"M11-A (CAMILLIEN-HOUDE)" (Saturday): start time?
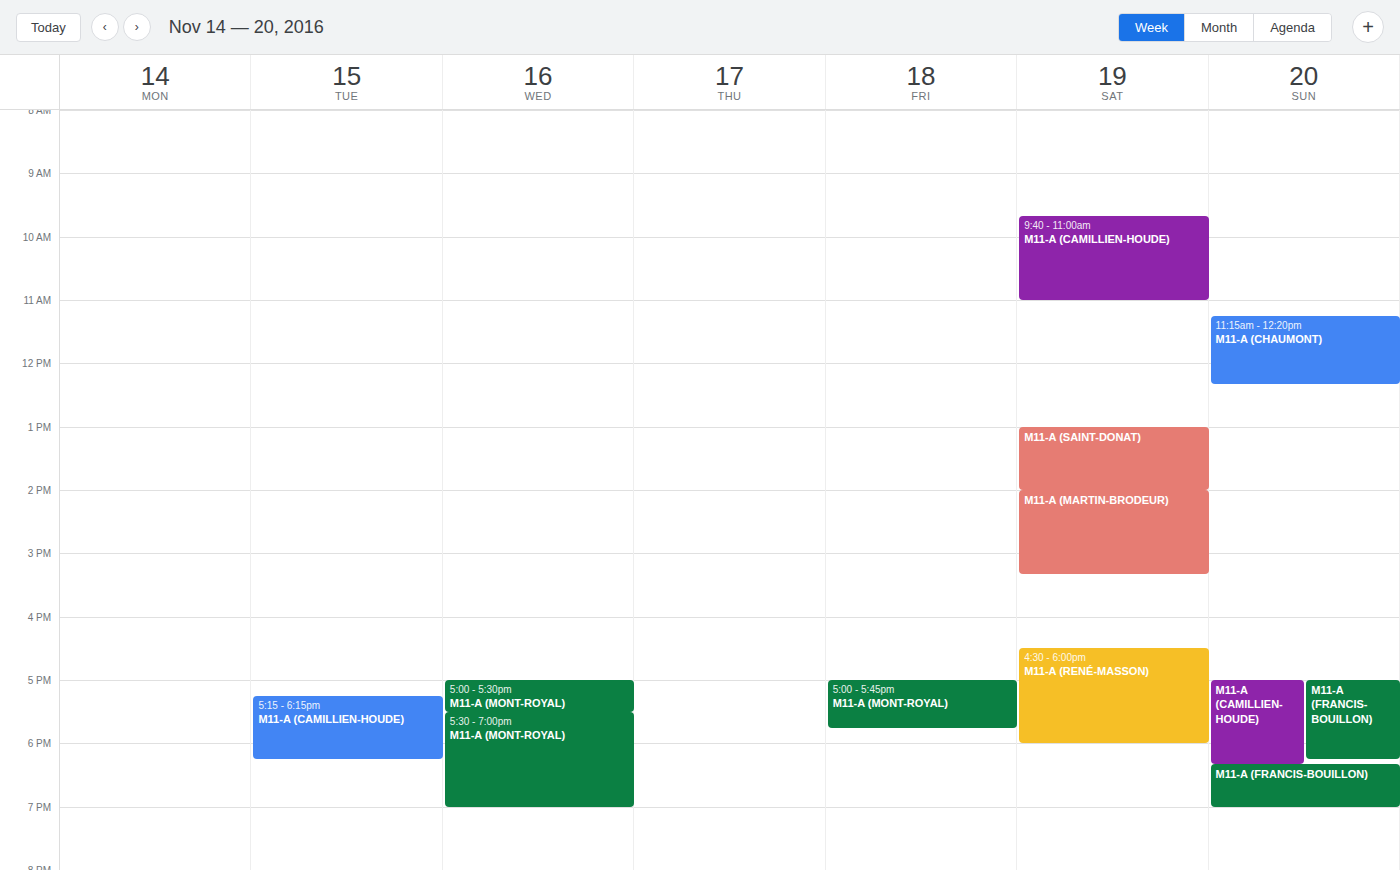
9:40 AM